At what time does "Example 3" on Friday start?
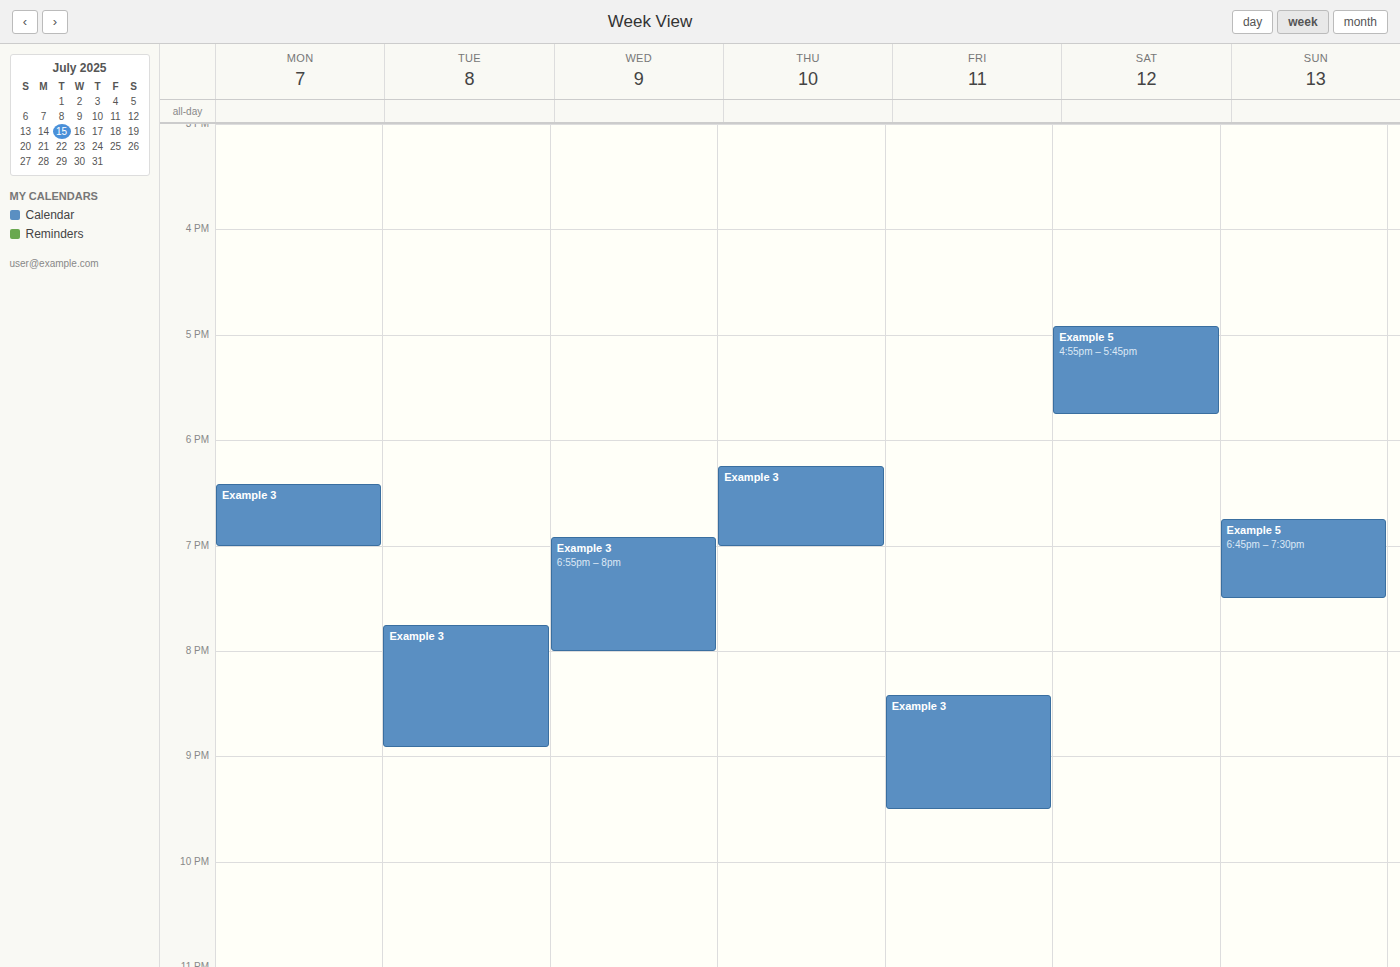
20:25